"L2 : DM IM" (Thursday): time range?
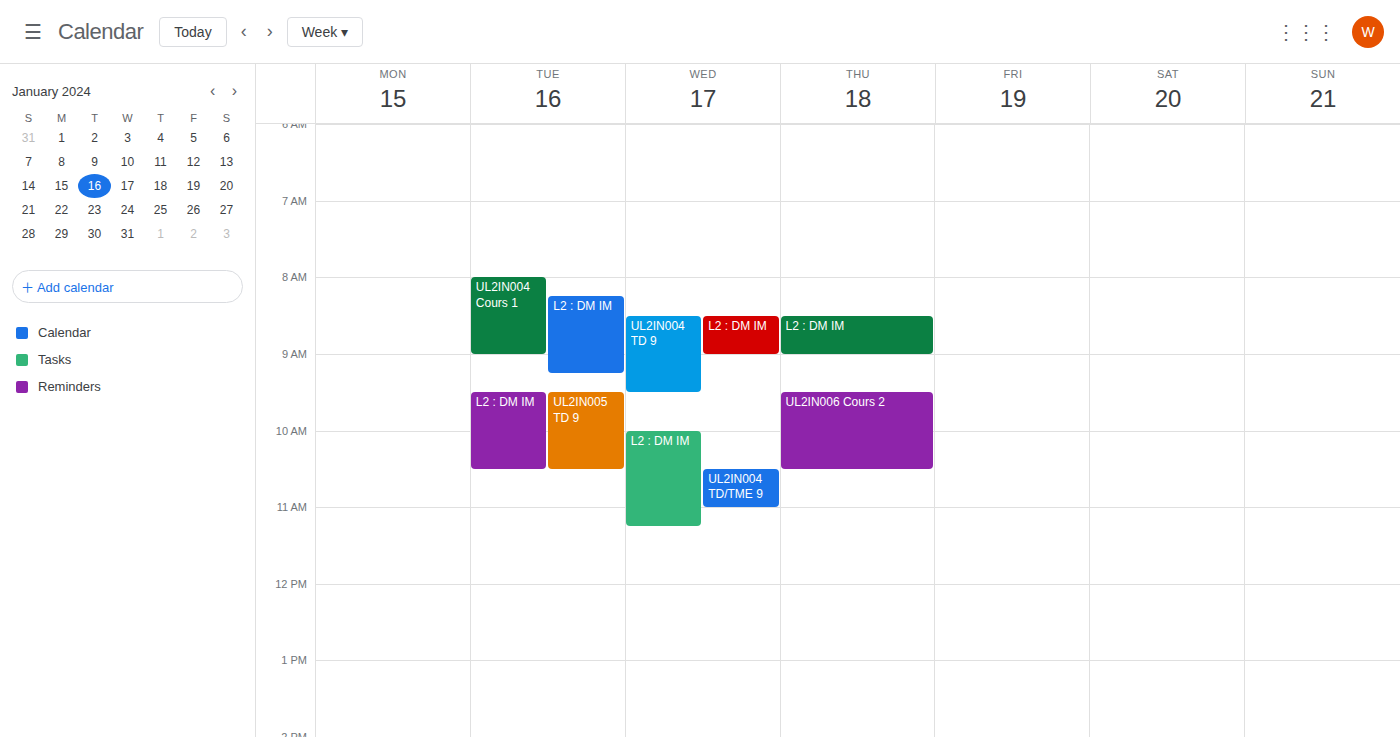
08:30 to 09:00